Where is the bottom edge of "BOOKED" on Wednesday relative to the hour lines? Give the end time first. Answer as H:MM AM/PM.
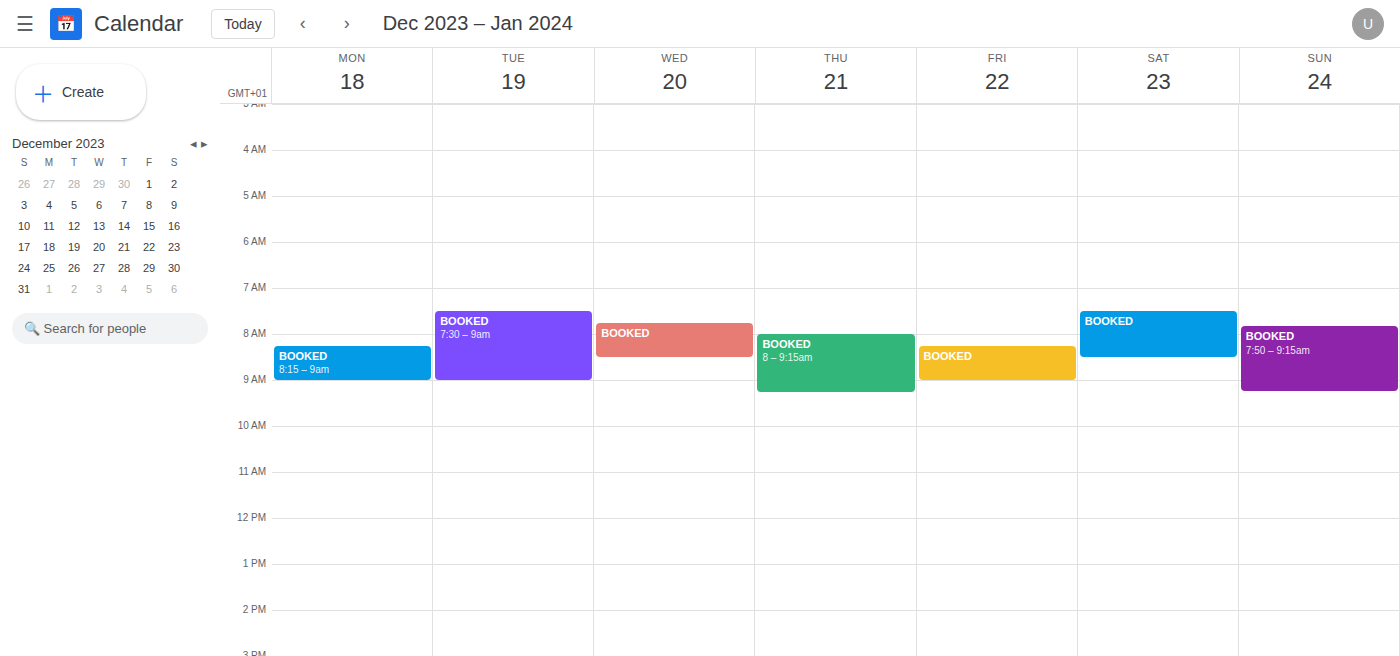
8:30 AM -- halfway between the 8 AM and 9 AM lines.